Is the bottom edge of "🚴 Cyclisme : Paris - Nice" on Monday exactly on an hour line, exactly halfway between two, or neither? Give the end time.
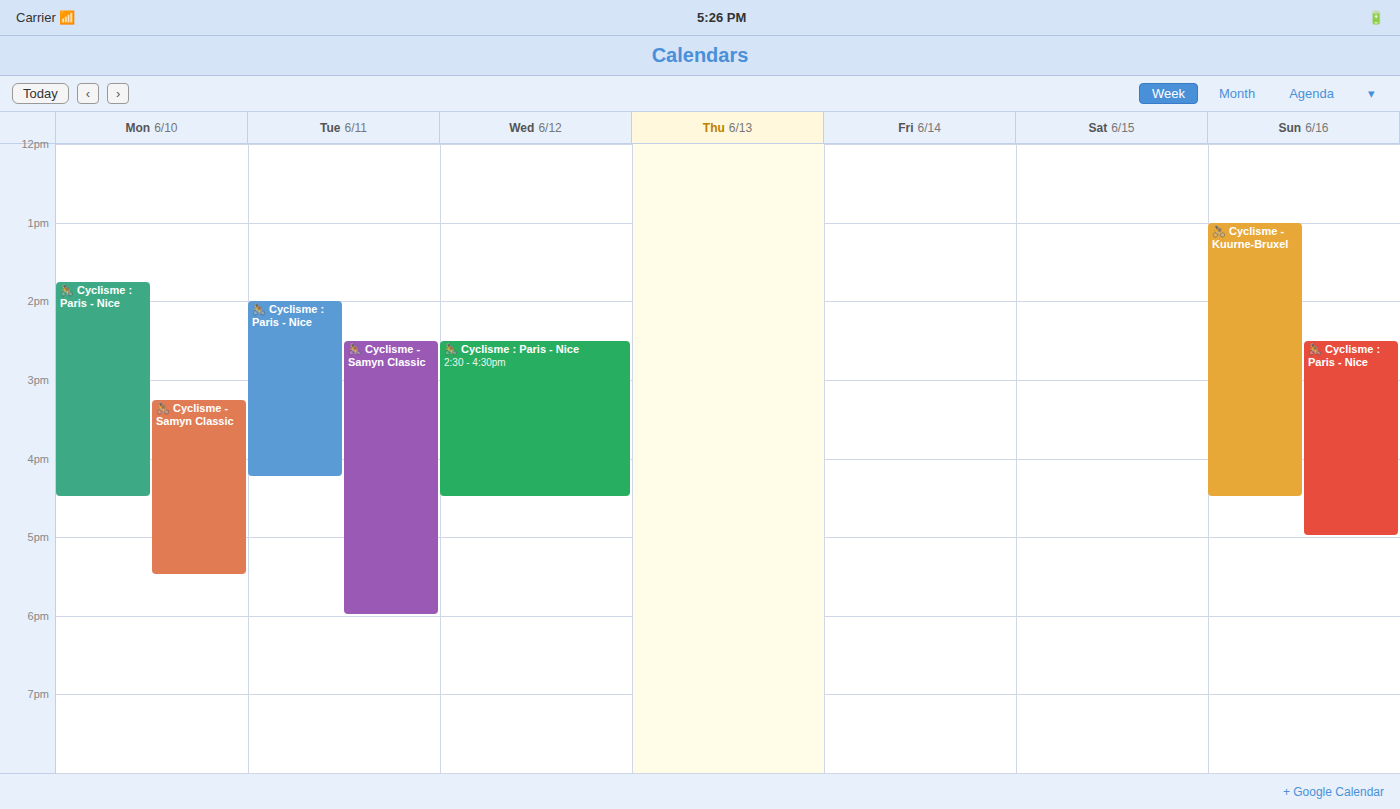
4:30 PM -- halfway between the 4 PM and 5 PM lines.